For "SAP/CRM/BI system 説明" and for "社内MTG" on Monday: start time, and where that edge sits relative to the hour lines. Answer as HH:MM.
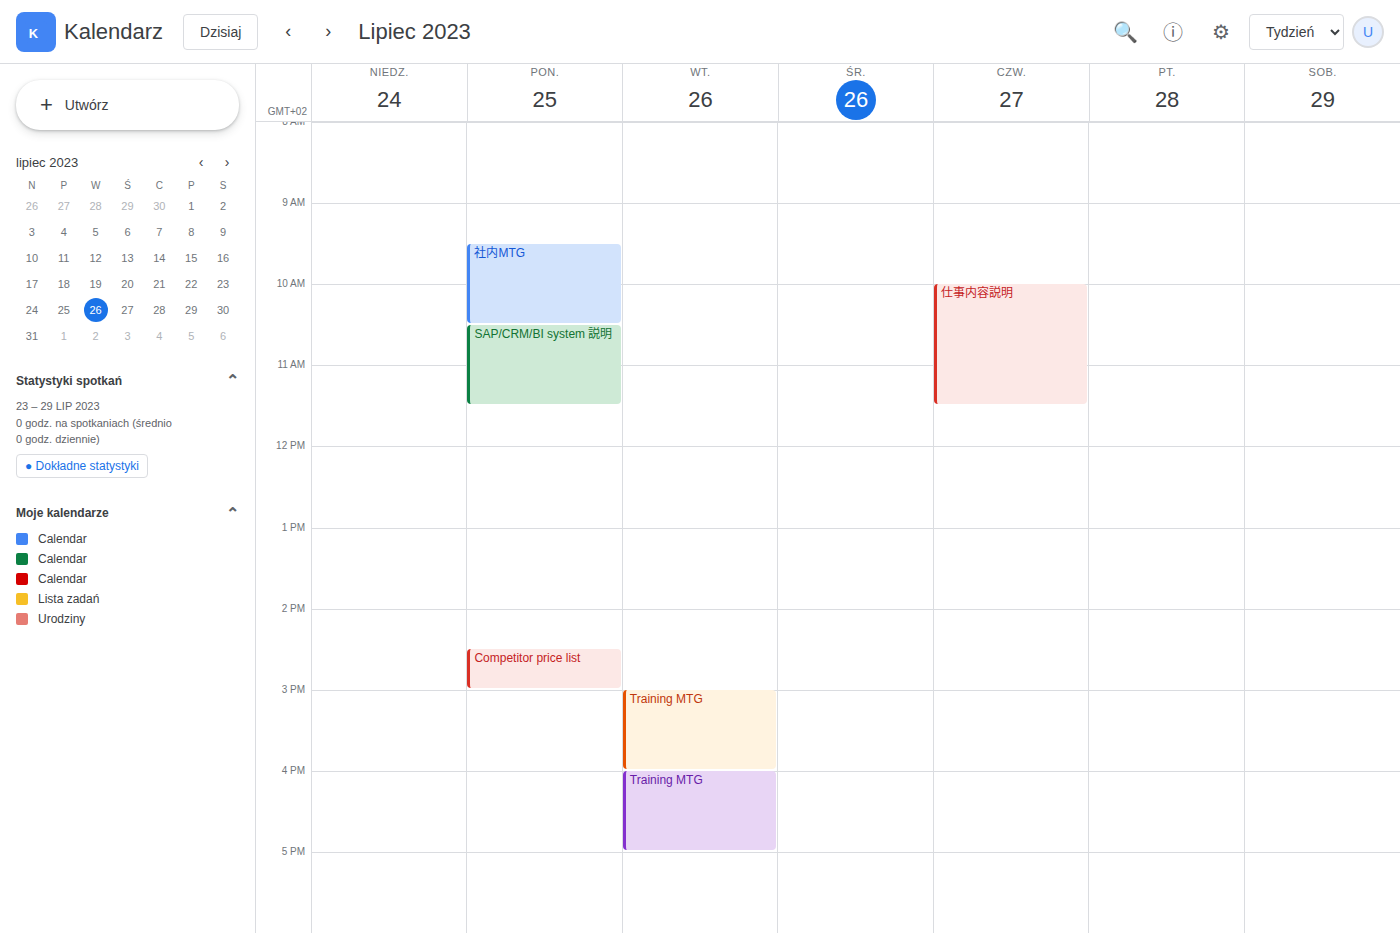
"SAP/CRM/BI system 説明": 10:30, halfway between the 10:00 and 11:00 lines. "社内MTG": 09:30, halfway between the 09:00 and 10:00 lines.